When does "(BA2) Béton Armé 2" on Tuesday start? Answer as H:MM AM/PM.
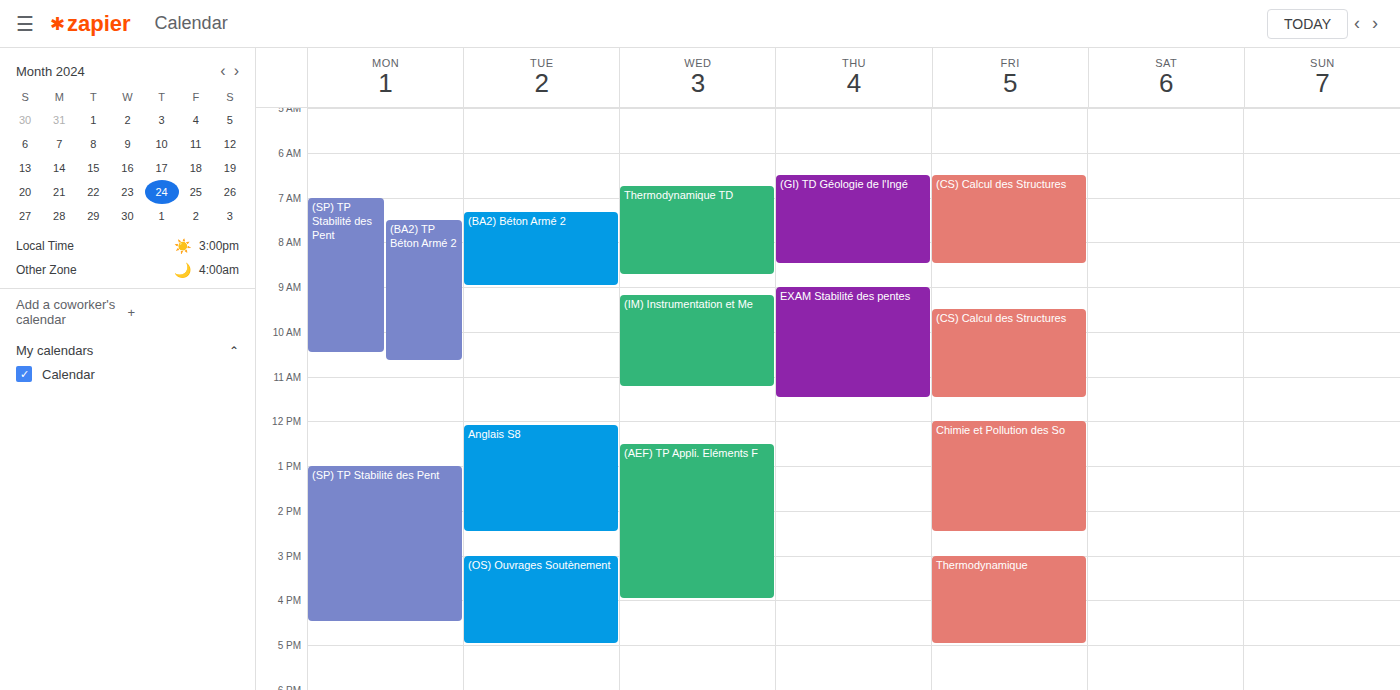
7:20 AM